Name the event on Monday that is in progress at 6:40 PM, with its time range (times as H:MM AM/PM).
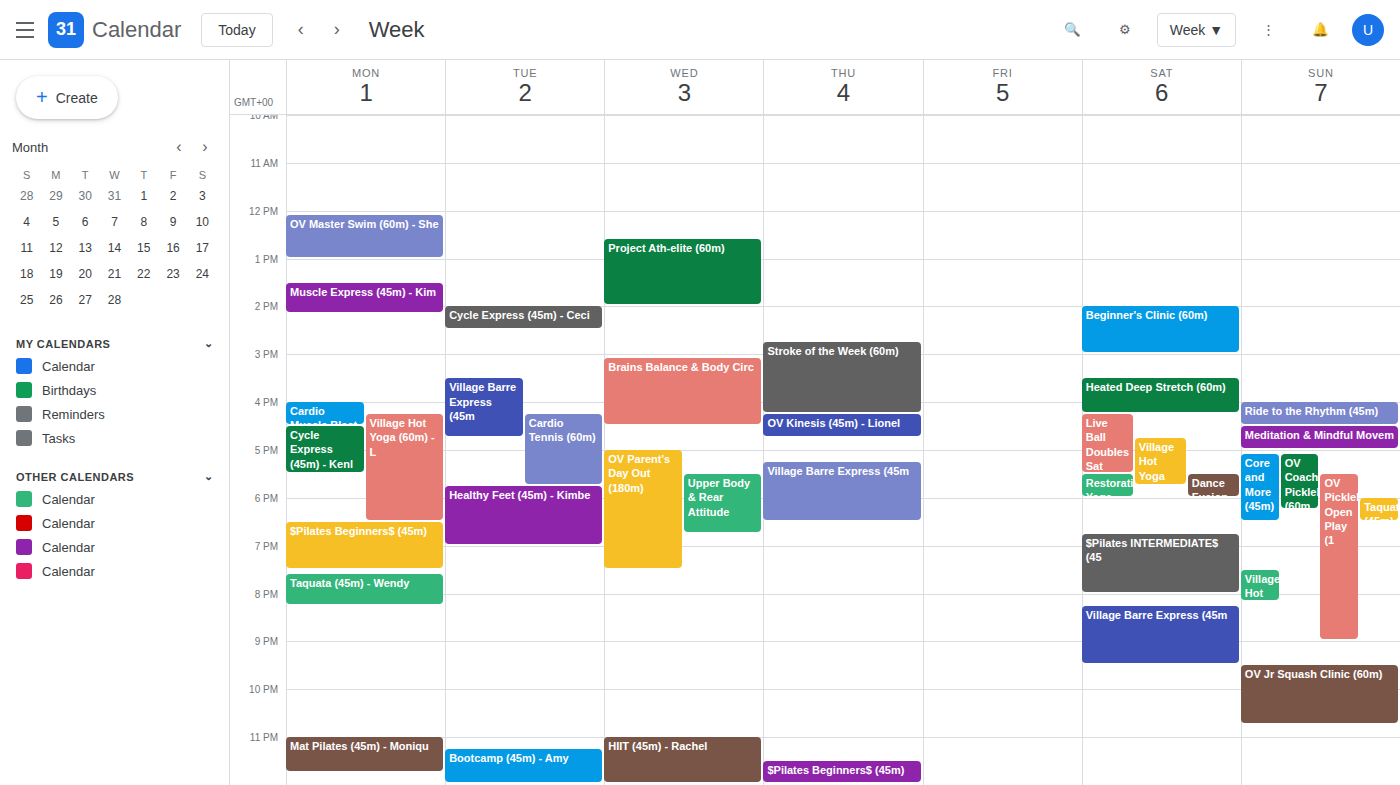
"$Pilates Beginners$ (45m)", 6:30 PM to 7:30 PM